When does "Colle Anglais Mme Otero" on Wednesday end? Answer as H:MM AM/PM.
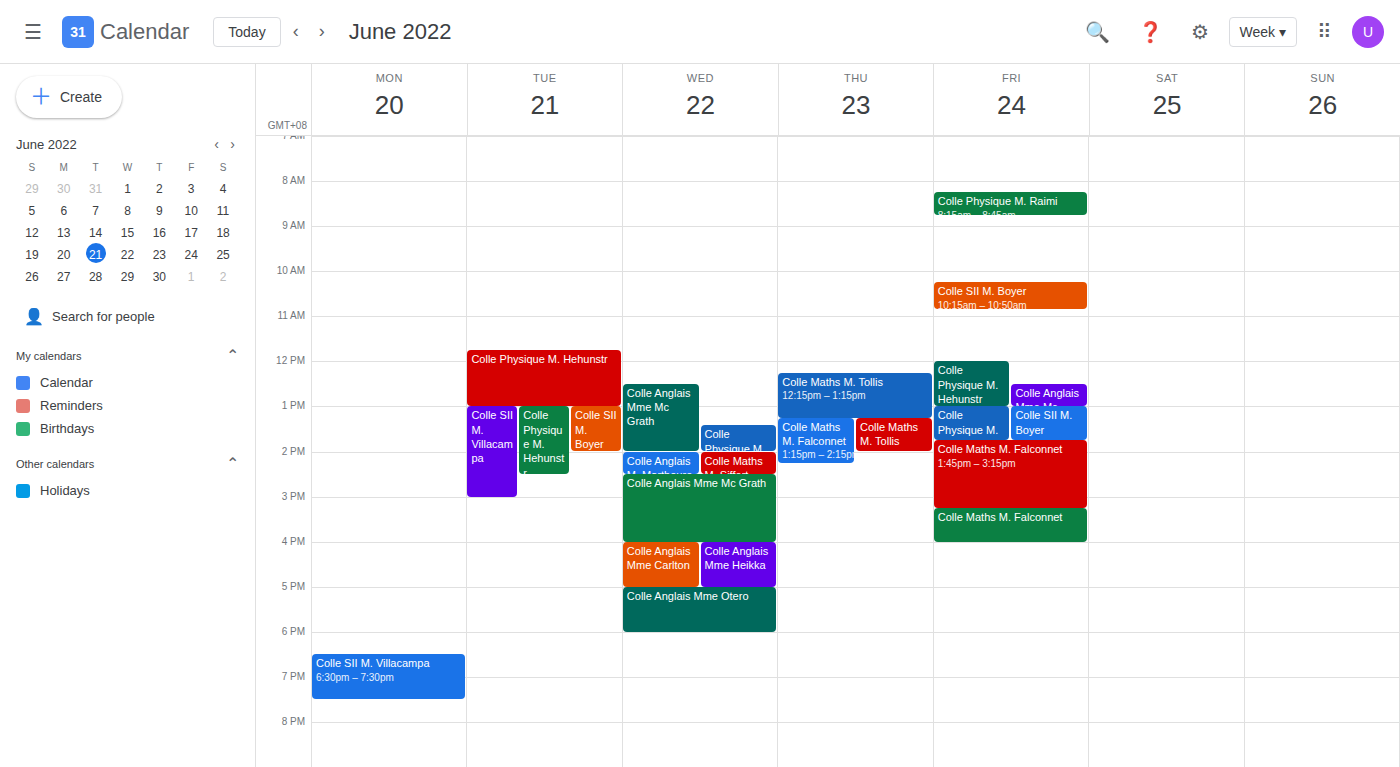
6:00 PM